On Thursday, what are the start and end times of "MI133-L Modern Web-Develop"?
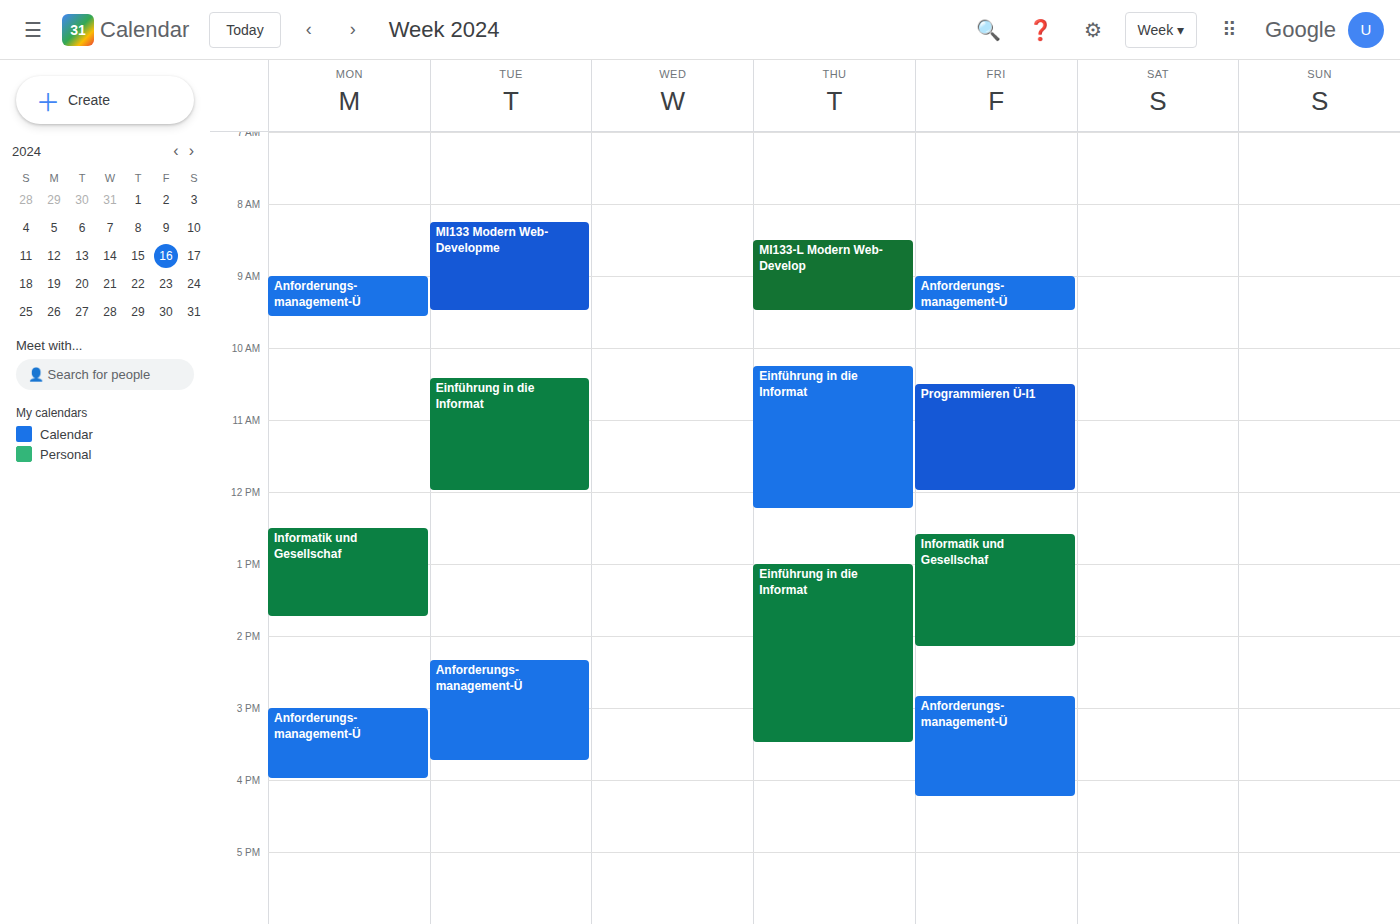
8:30 AM to 9:30 AM